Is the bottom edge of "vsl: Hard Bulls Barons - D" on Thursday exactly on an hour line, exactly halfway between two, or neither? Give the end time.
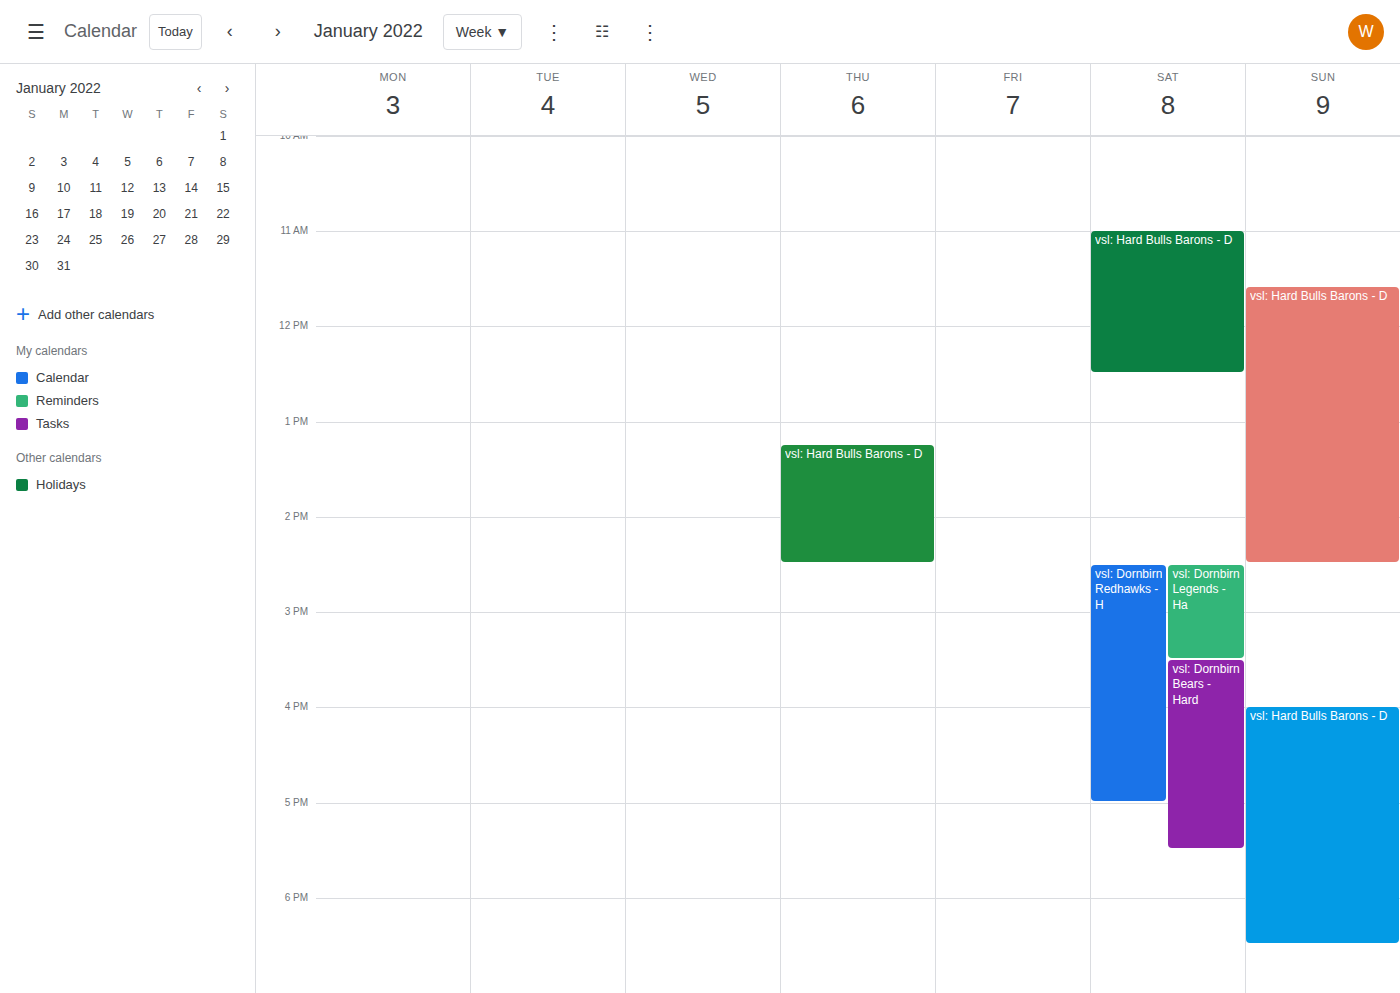
2:30 PM -- halfway between the 2 PM and 3 PM lines.